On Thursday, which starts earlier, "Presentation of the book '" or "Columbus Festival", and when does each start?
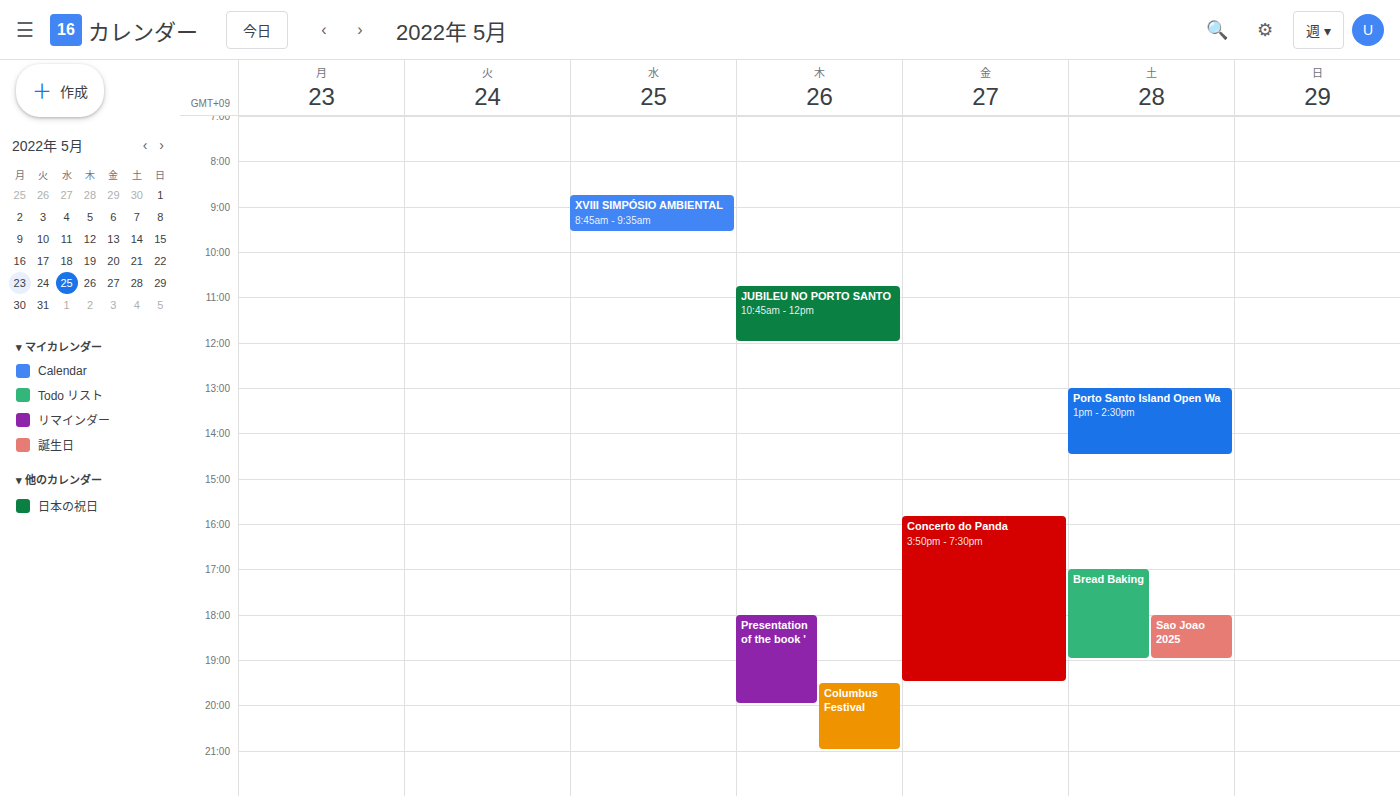
"Presentation of the book '" 6:00 PM; "Columbus Festival" 7:30 PM.